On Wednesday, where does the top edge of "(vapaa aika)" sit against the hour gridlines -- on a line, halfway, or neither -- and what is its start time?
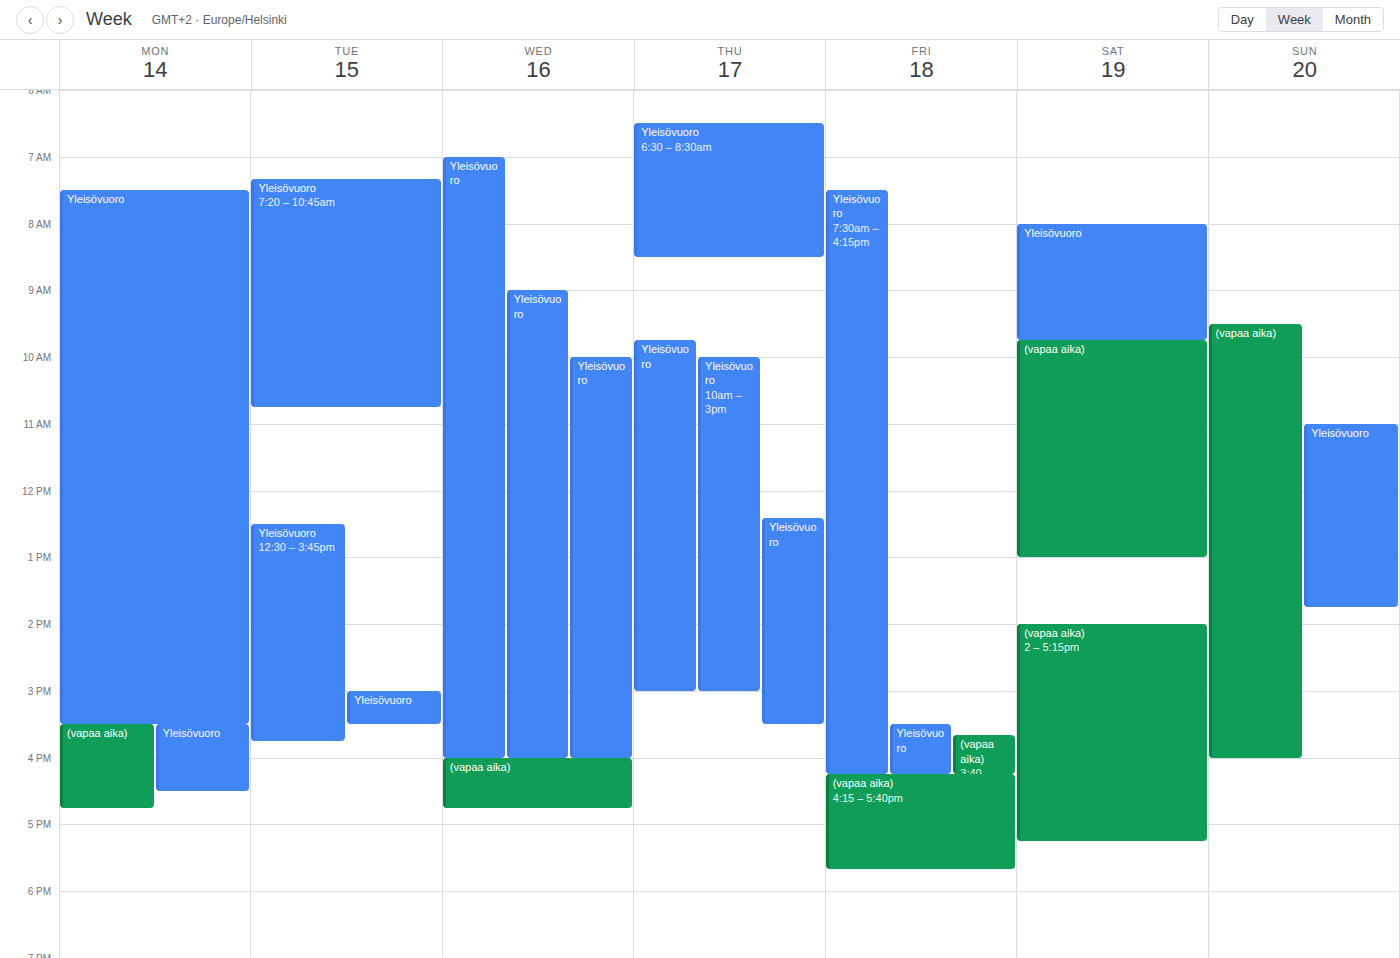
4:00 PM -- exactly on the 4 PM line.